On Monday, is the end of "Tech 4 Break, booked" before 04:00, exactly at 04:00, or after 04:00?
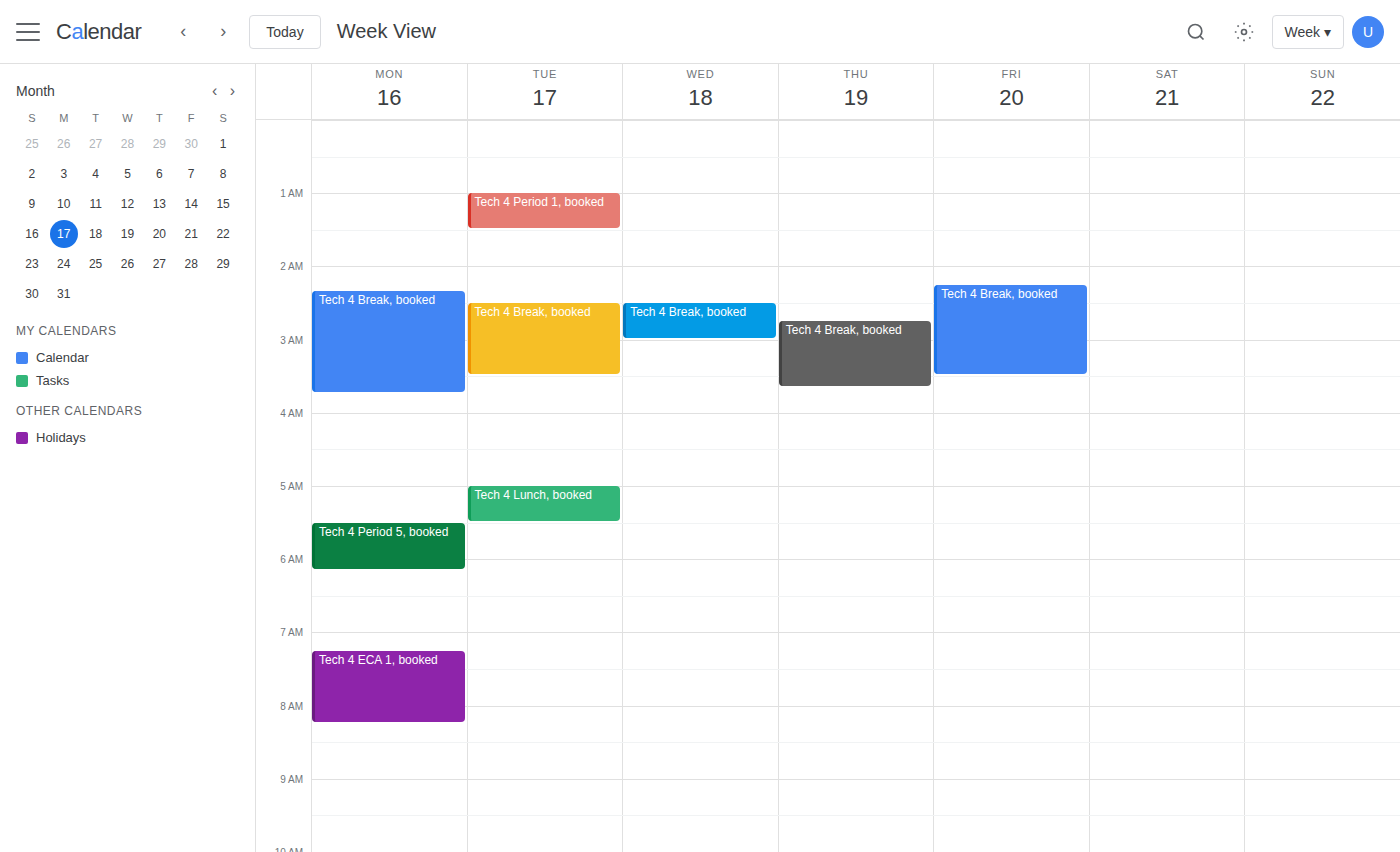
03:45 -- before 04:00, 15 minutes above the 04:00 line.